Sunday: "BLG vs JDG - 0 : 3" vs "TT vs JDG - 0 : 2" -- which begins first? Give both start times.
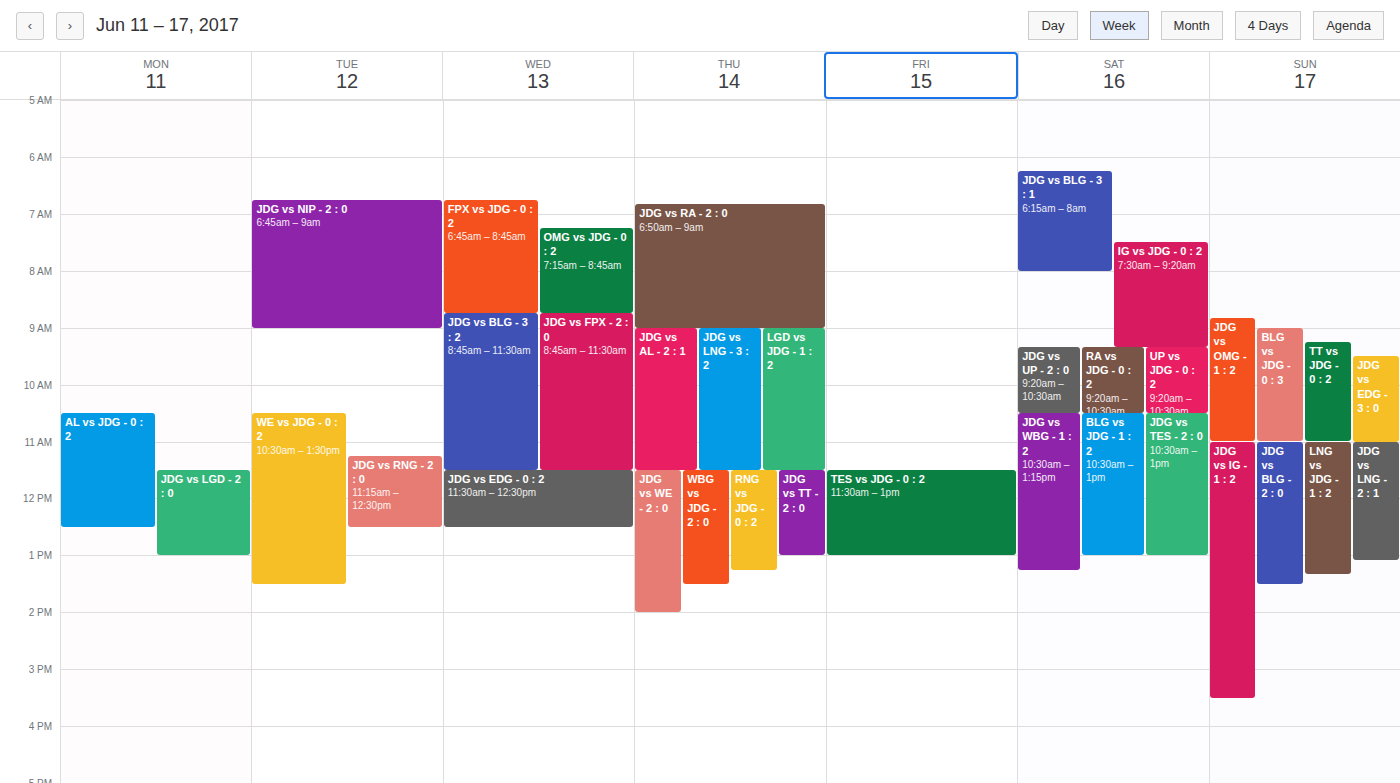
"BLG vs JDG - 0 : 3" 9:00 AM; "TT vs JDG - 0 : 2" 9:15 AM.